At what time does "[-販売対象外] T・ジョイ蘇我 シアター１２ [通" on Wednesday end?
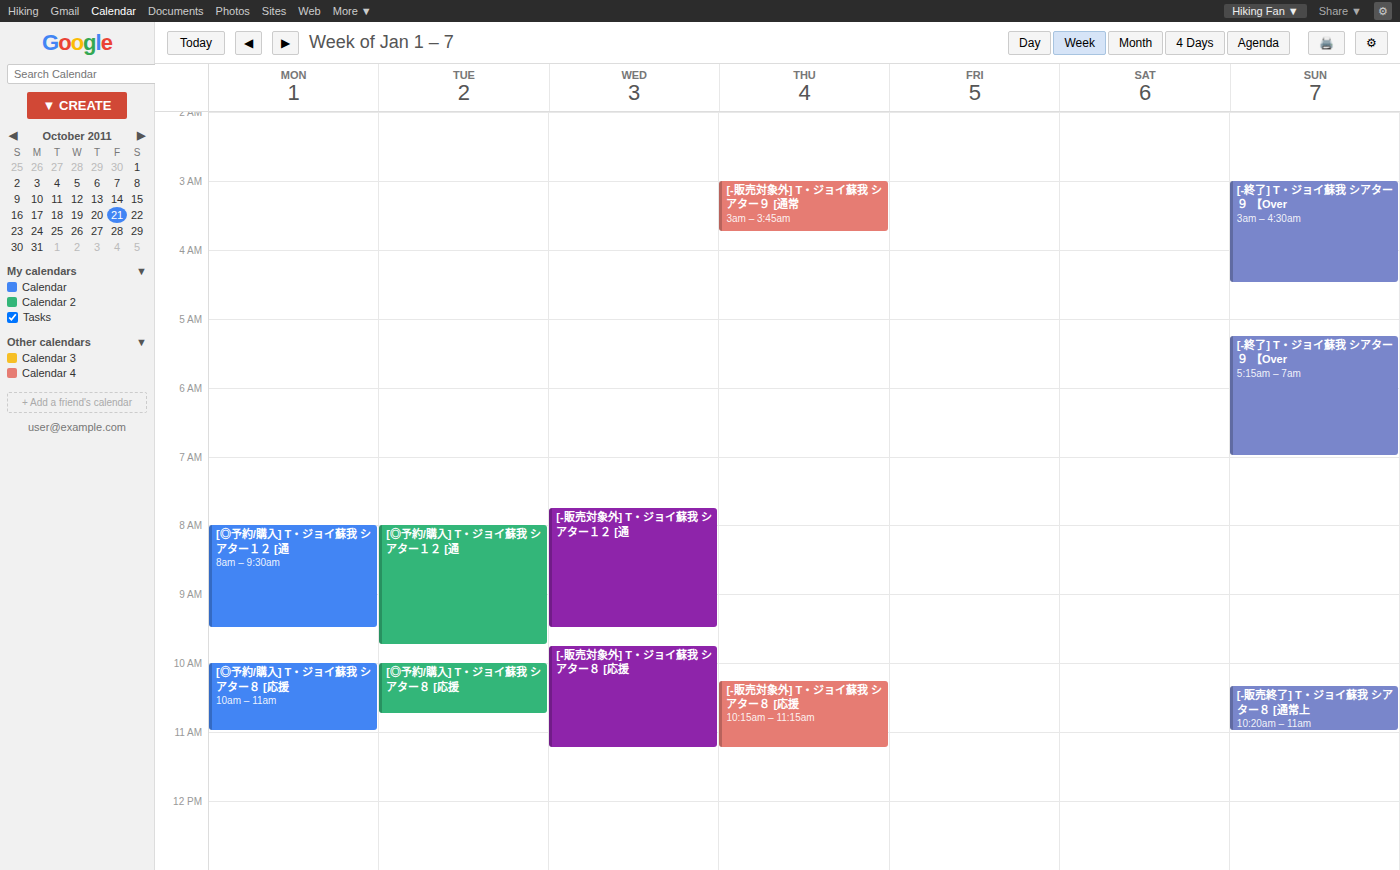
9:30 AM